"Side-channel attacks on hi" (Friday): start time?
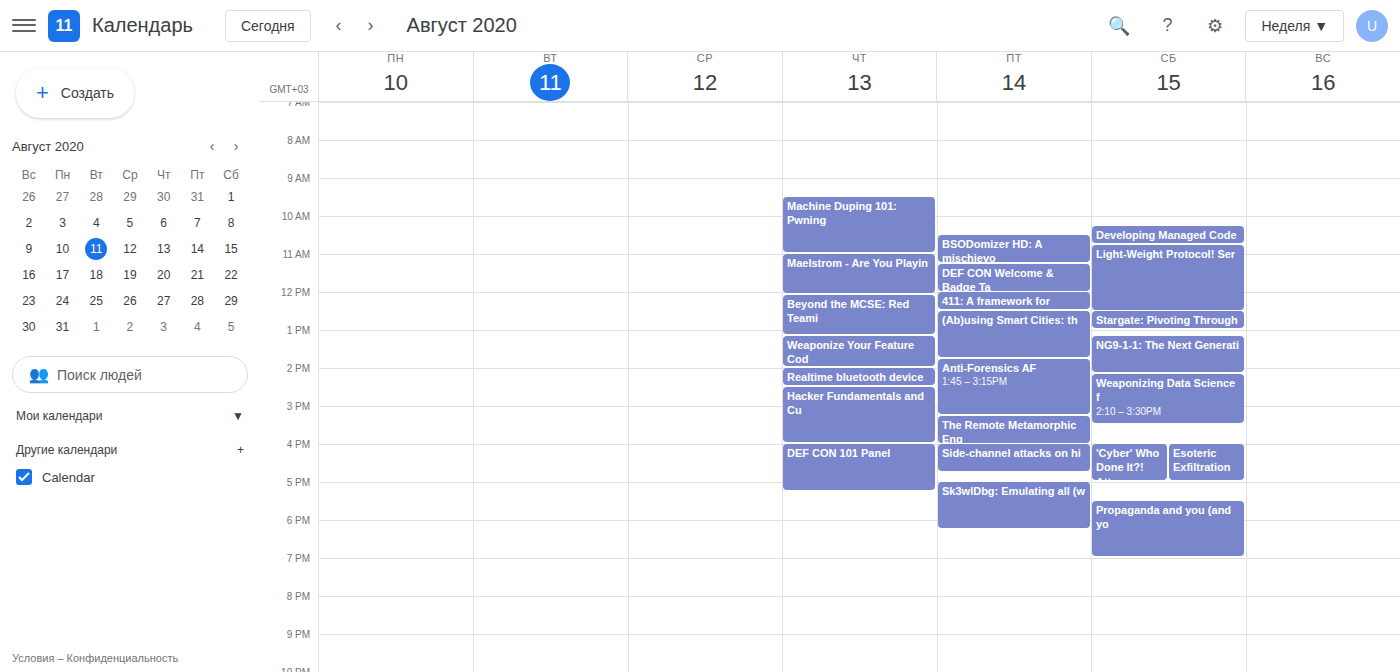
4:00 PM